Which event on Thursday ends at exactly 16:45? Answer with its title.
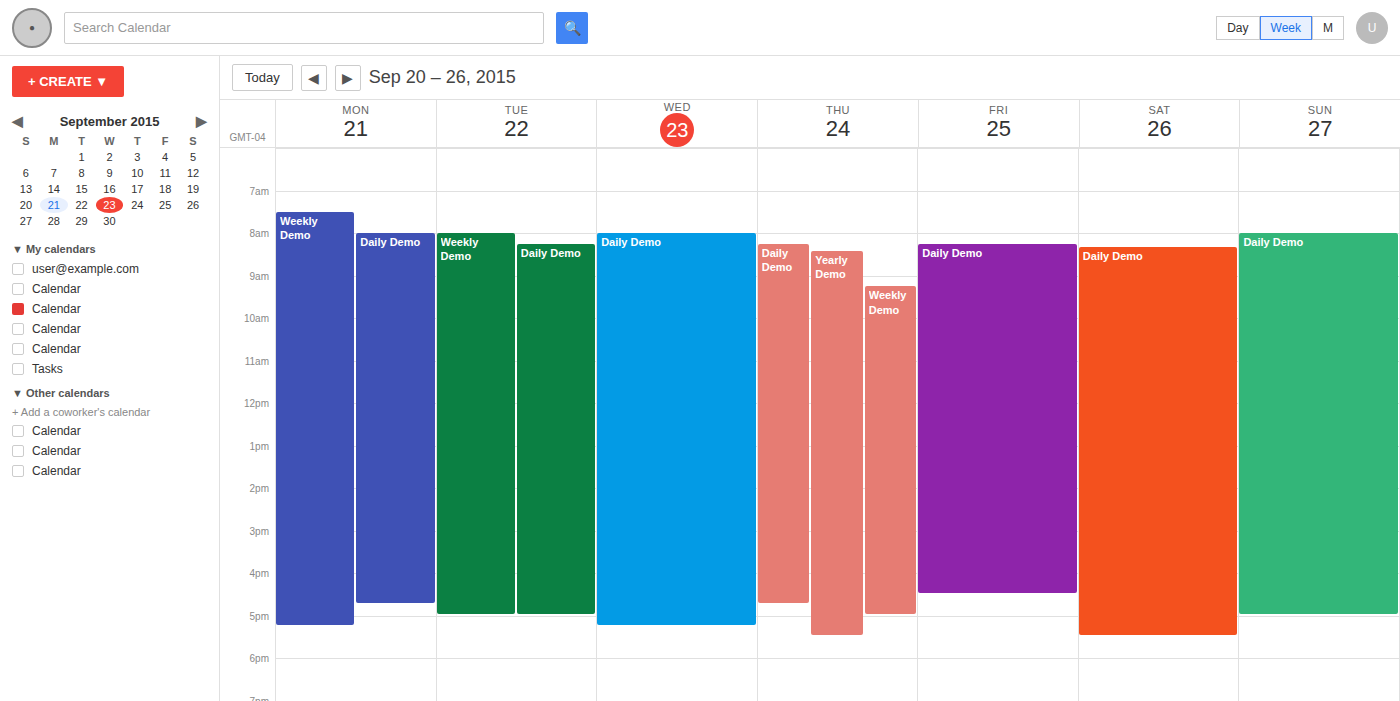
"Daily Demo"